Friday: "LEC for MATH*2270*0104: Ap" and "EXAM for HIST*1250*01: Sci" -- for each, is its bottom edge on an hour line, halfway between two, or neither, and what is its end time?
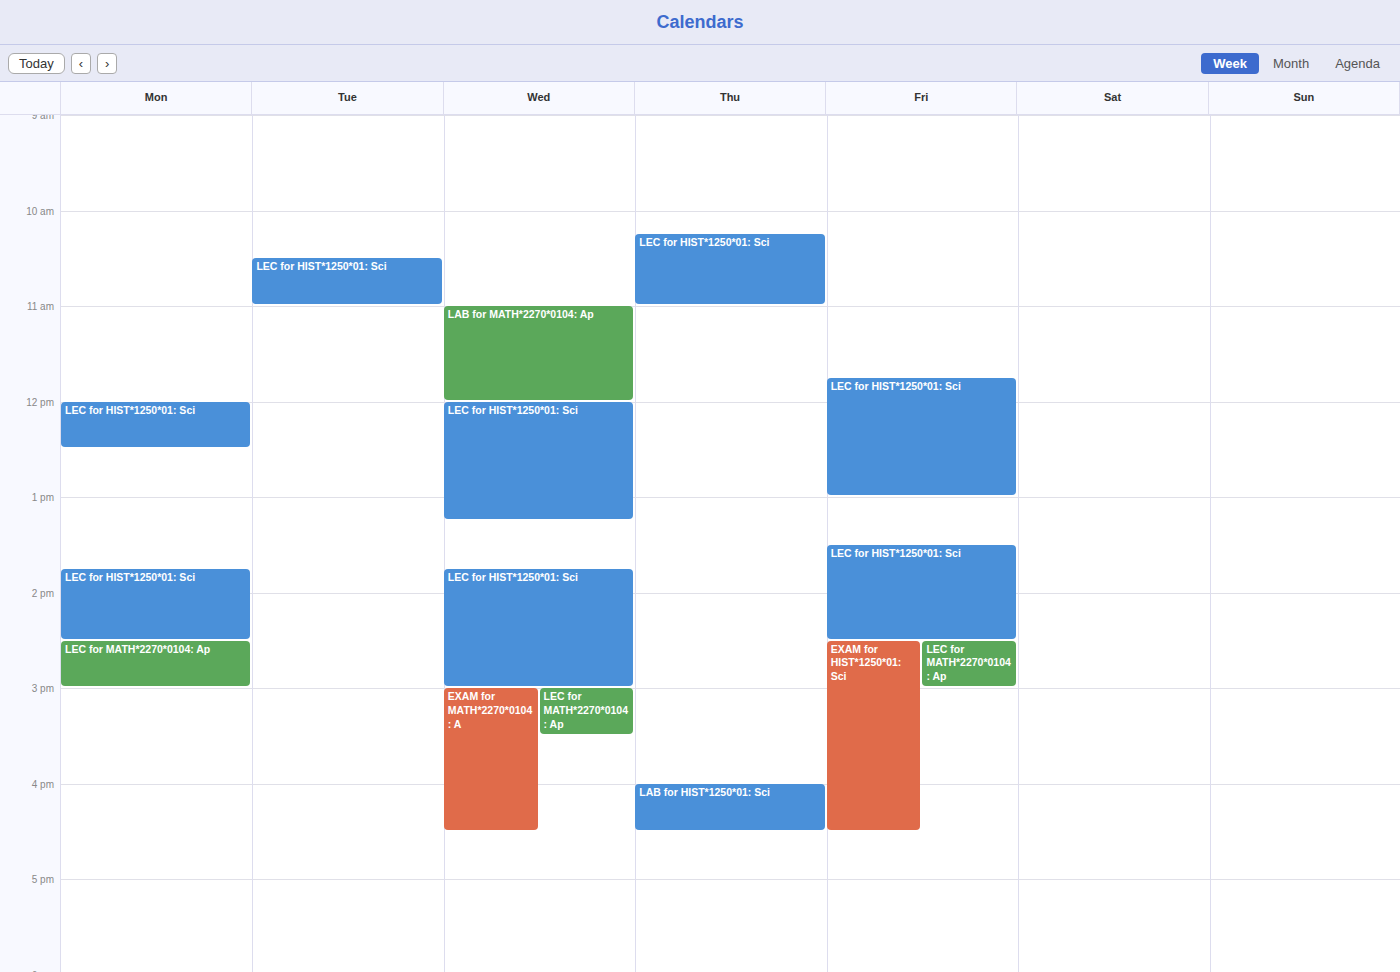
"LEC for MATH*2270*0104: Ap": 3:00 PM, exactly on the 3 PM line. "EXAM for HIST*1250*01: Sci": 4:30 PM, halfway between the 4 PM and 5 PM lines.